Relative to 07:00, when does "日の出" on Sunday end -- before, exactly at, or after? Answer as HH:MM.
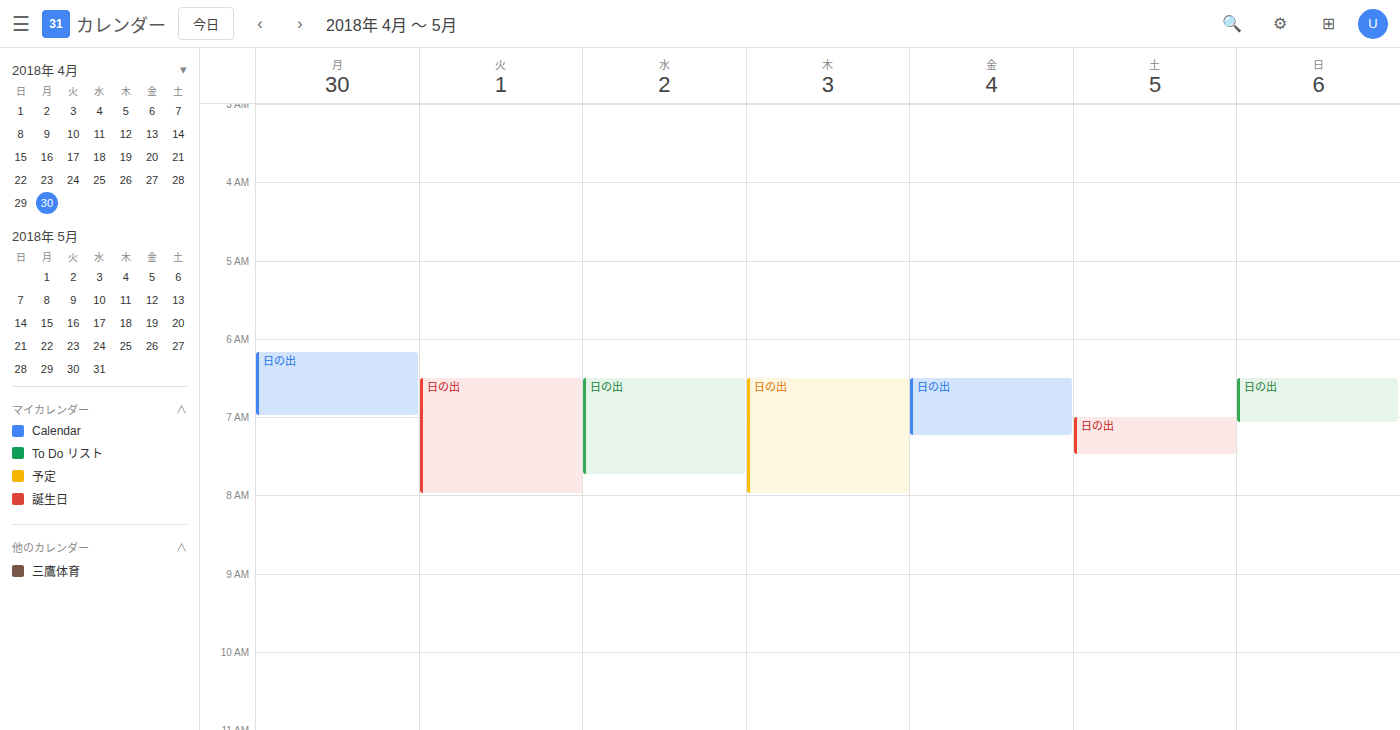
07:05 -- after 07:00, 5 minutes below the 07:00 line.